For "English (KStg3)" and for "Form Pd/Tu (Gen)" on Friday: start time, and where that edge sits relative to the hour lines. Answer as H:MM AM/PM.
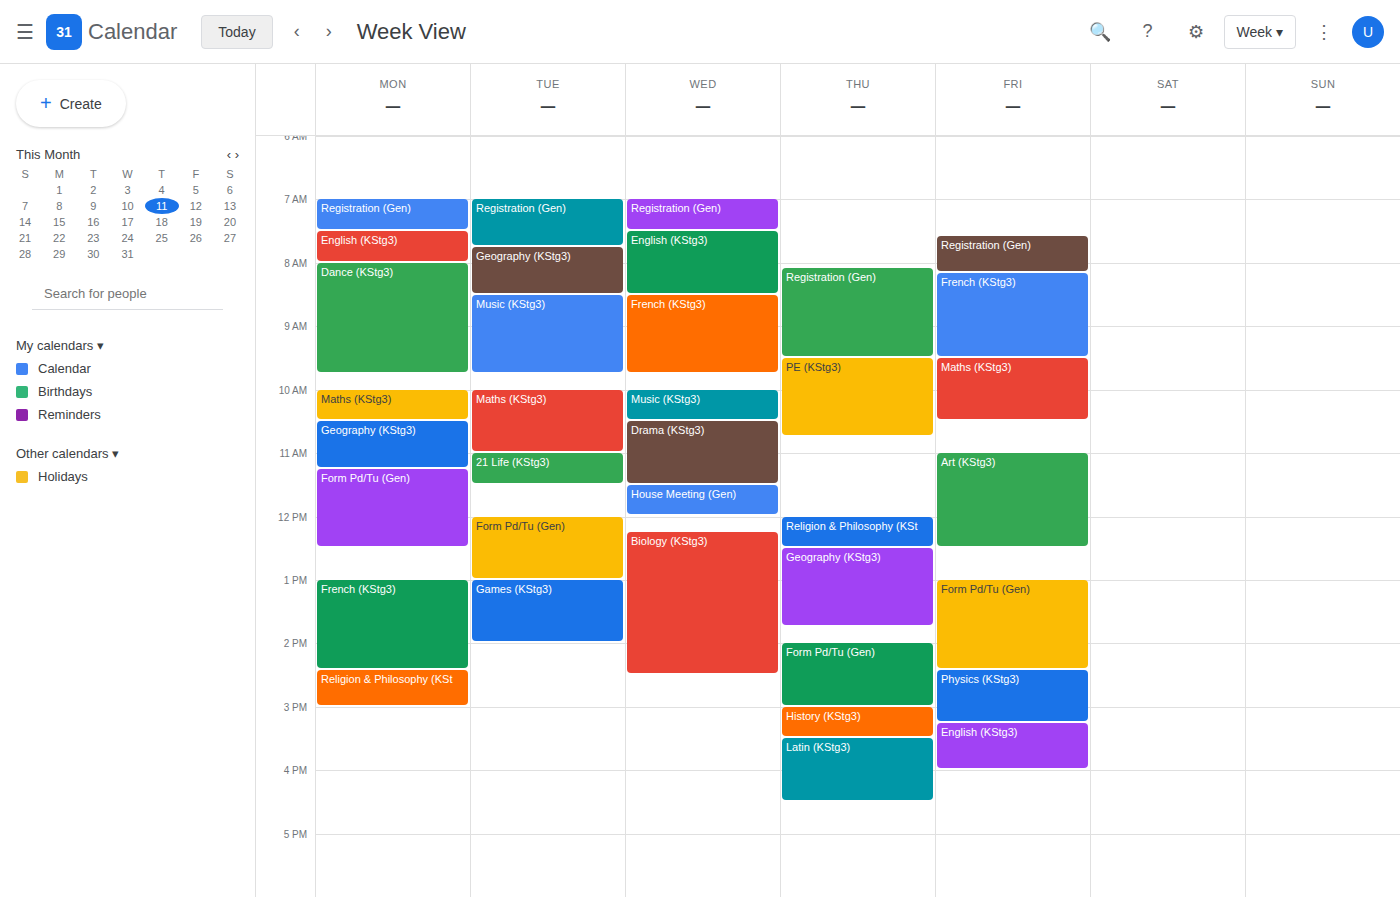
"English (KStg3)": 3:15 PM, neither: a quarter of the way from the 3 PM line to the 4 PM line. "Form Pd/Tu (Gen)": 1:00 PM, exactly on the 1 PM line.